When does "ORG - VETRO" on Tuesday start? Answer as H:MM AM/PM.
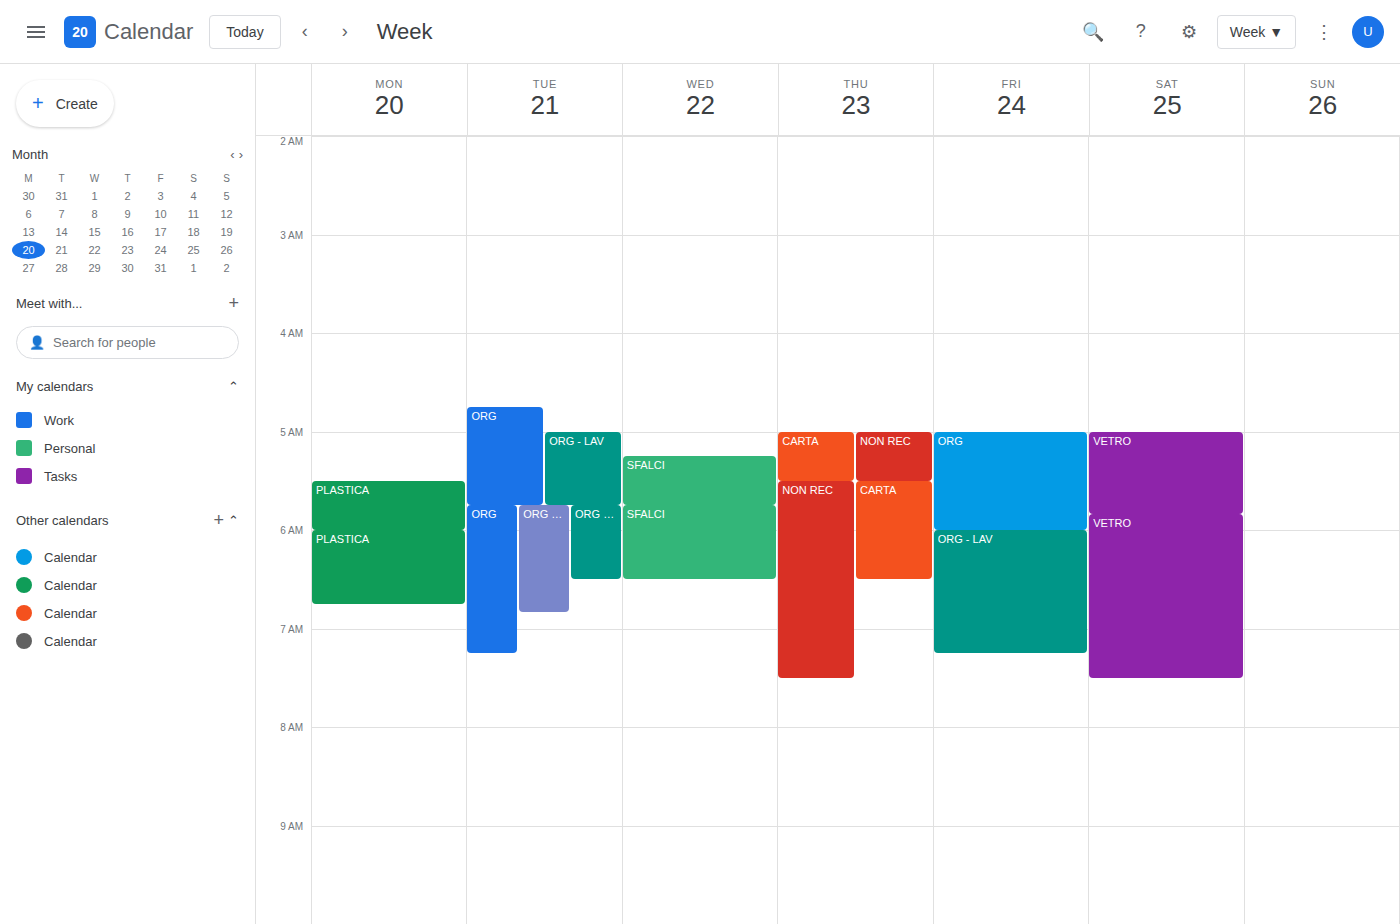
5:45 AM